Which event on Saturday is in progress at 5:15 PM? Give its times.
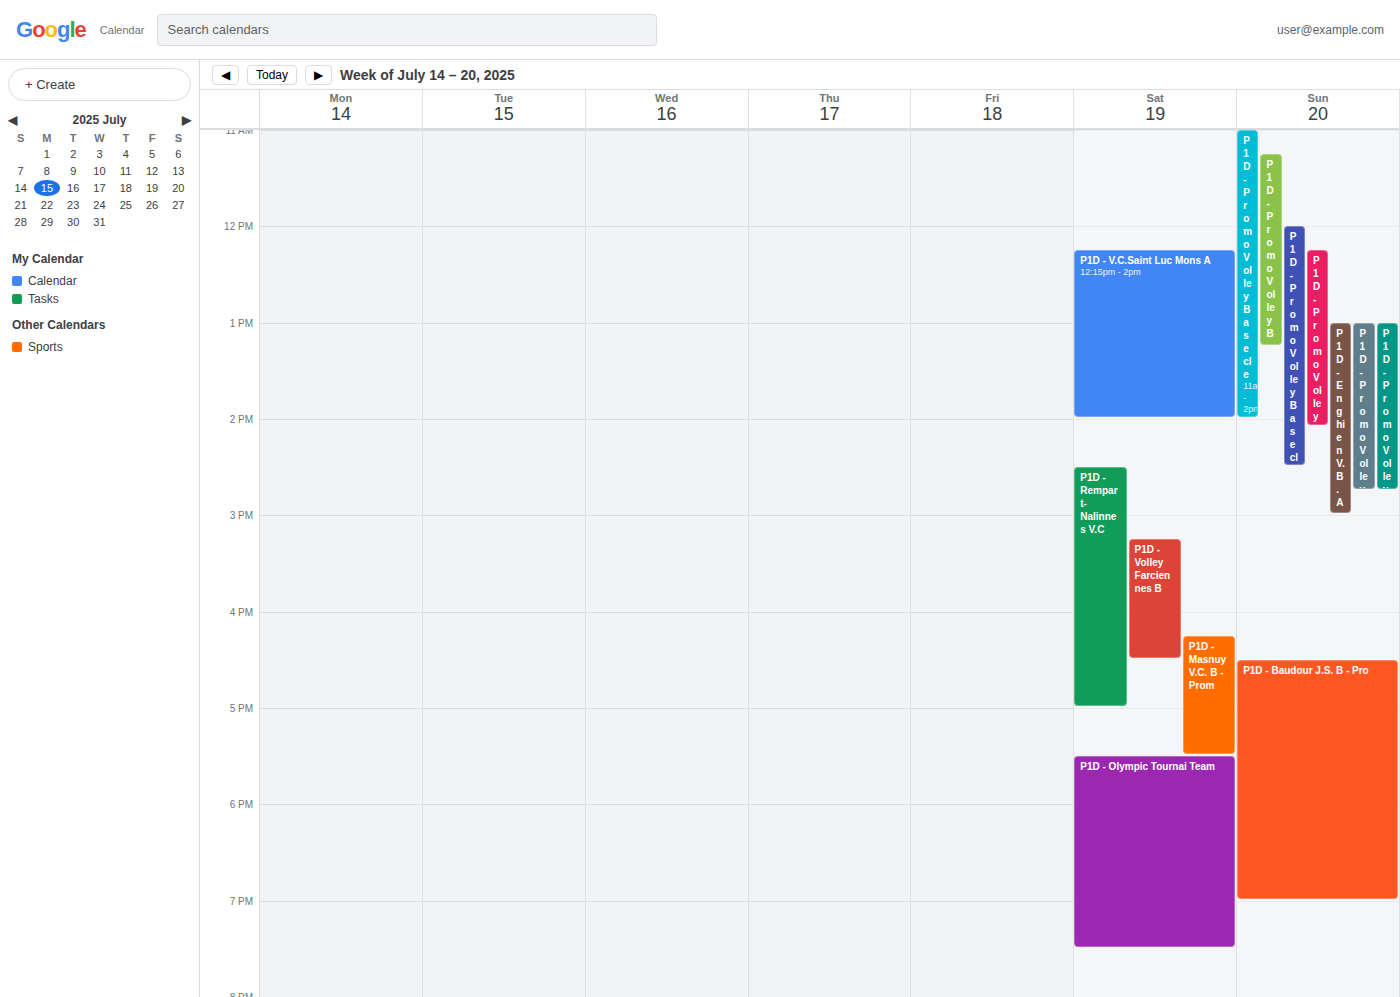
"P1D - Masnuy V.C. B - Prom", 4:15 PM to 5:30 PM